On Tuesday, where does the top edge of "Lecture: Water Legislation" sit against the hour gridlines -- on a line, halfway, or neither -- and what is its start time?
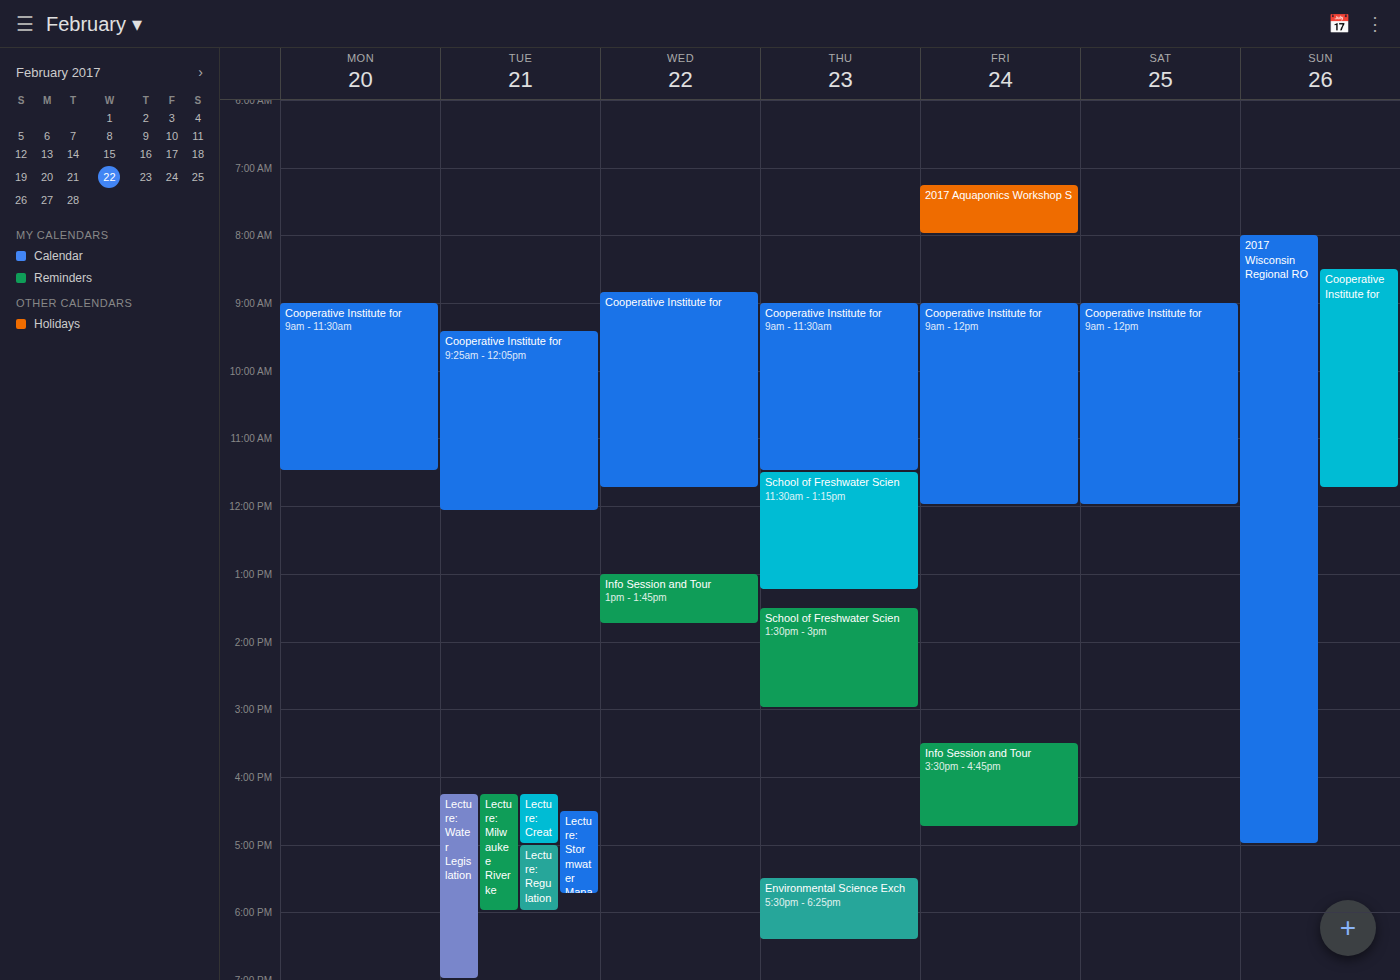
4:15 PM -- neither: a quarter of the way from the 4 PM line to the 5 PM line.